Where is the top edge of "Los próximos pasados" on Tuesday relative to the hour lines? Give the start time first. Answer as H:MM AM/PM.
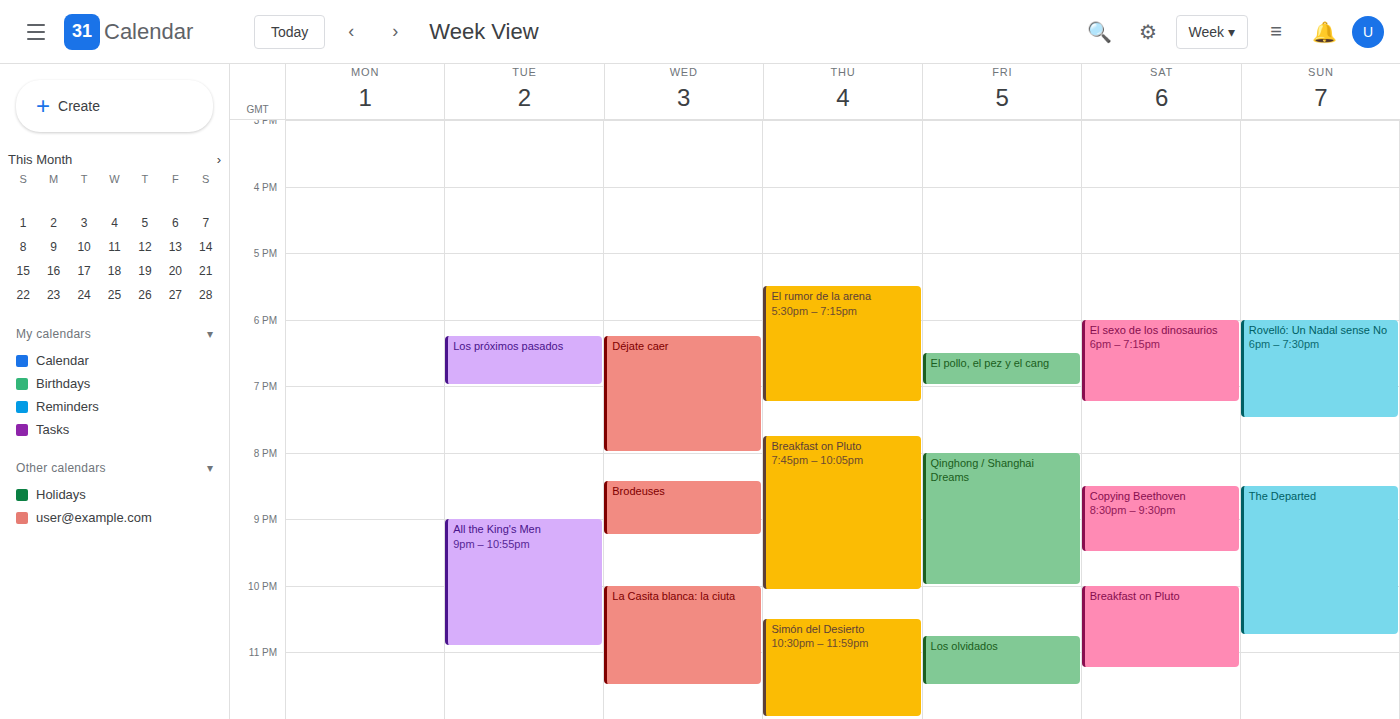
6:15 PM -- neither: a quarter of the way from the 6 PM line to the 7 PM line.